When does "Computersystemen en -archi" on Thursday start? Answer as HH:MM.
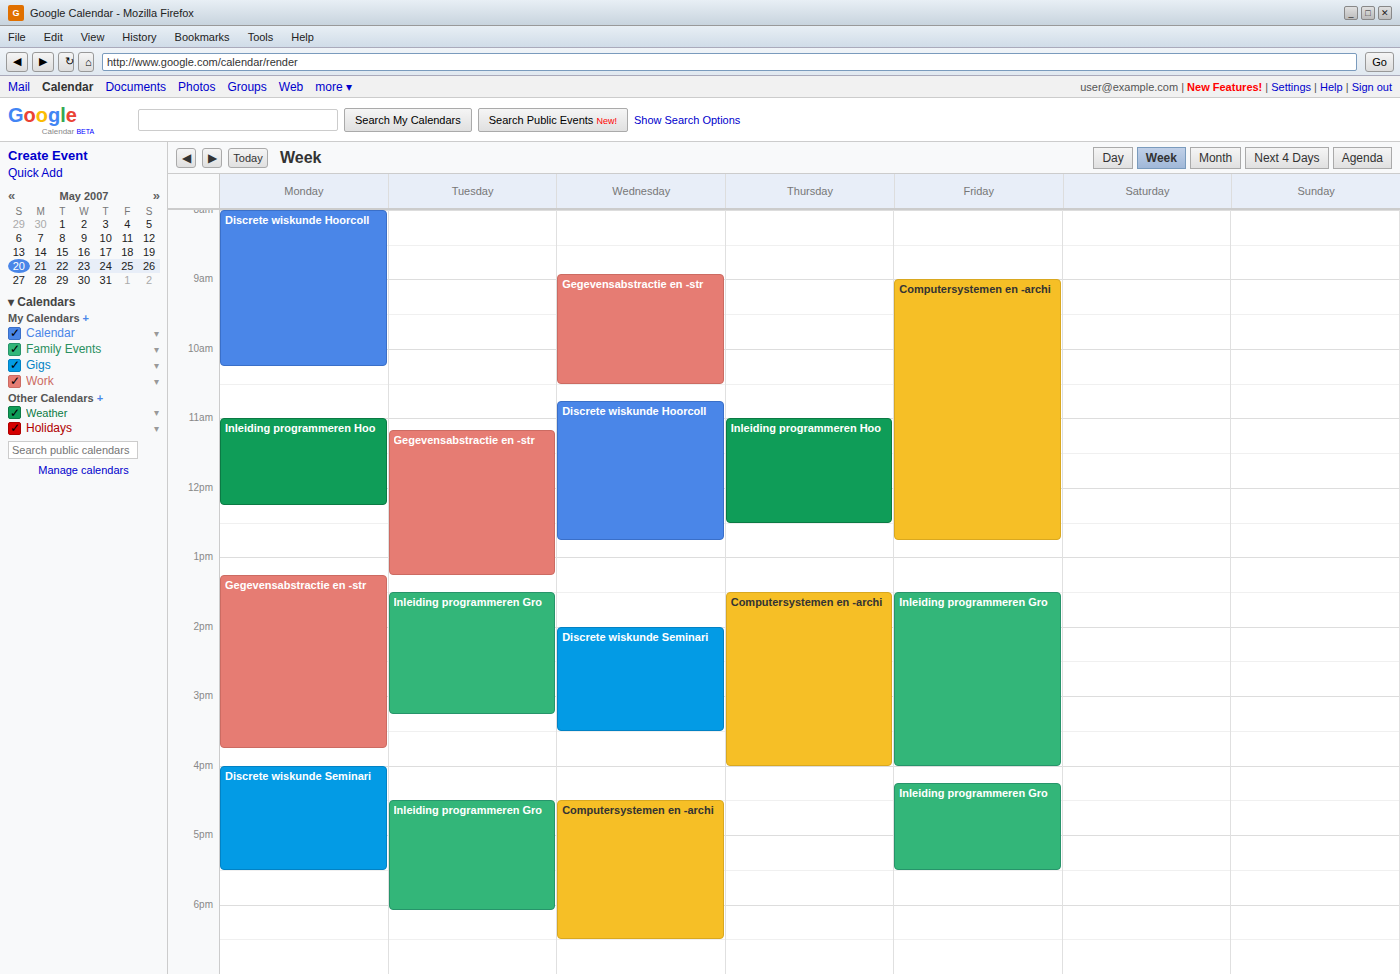
13:30